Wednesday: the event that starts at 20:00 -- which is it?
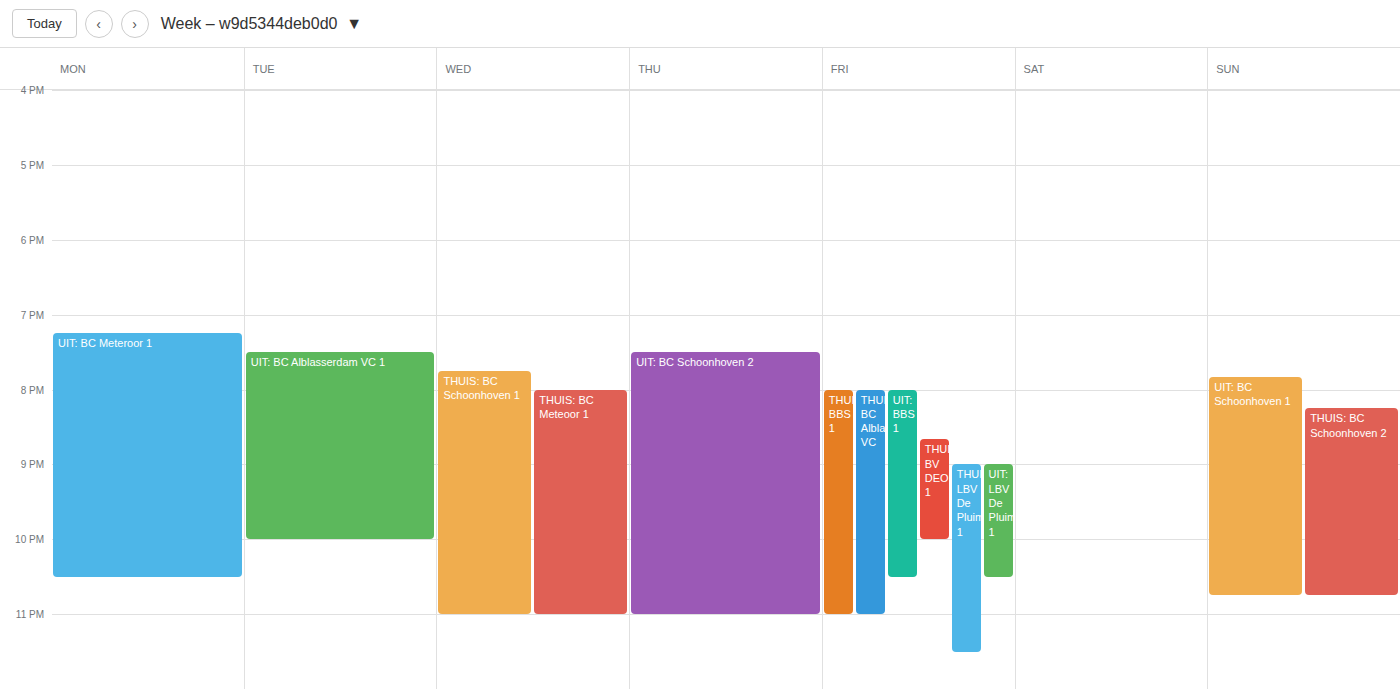
"THUIS: BC Meteoor 1"